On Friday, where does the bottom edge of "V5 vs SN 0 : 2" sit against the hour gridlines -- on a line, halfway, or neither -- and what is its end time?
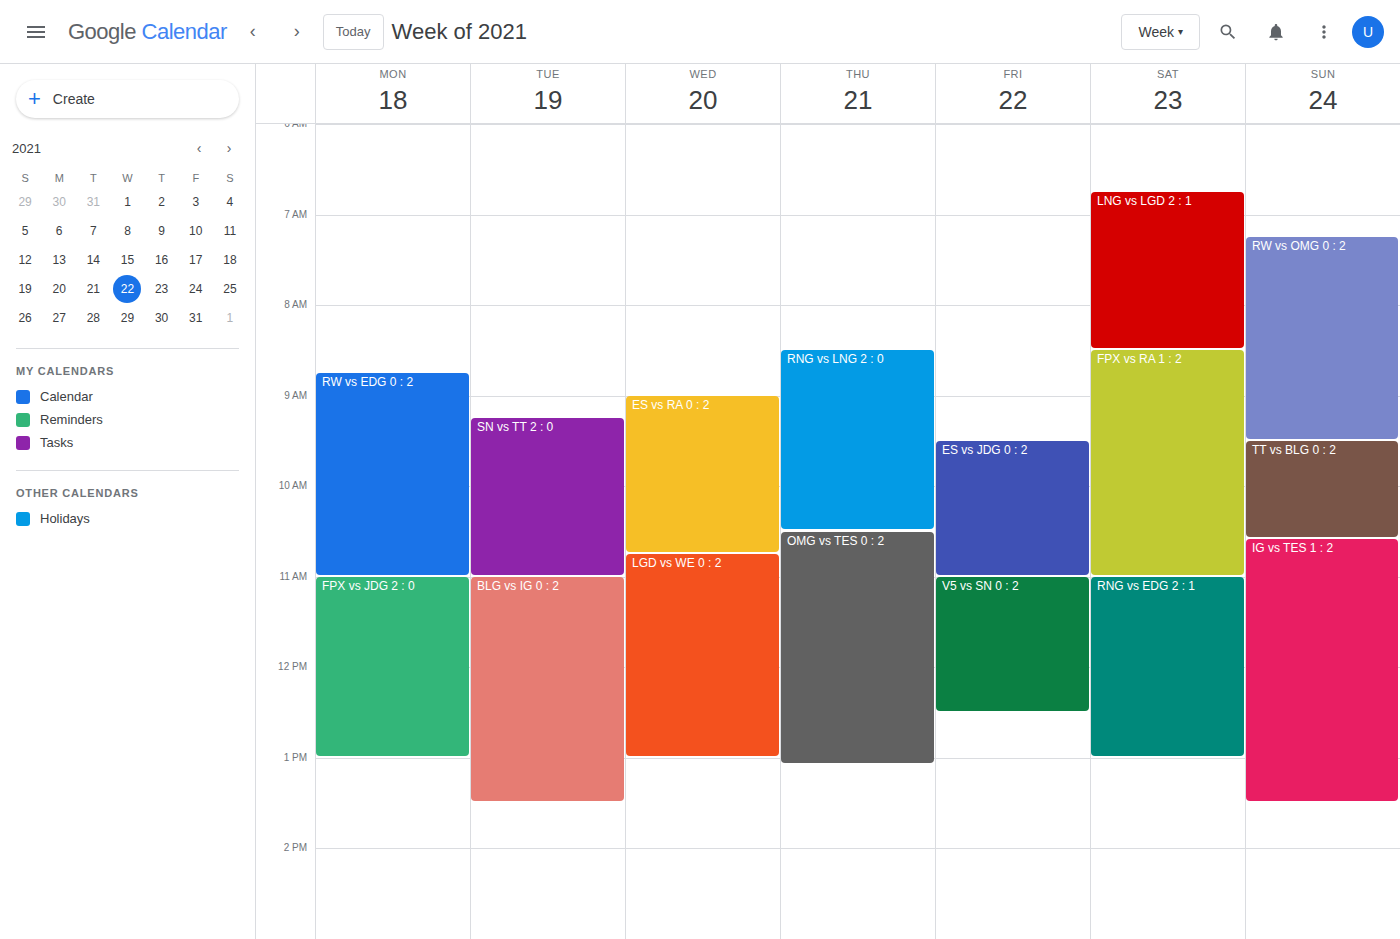
12:30 PM -- halfway between the 12 PM and 1 PM lines.